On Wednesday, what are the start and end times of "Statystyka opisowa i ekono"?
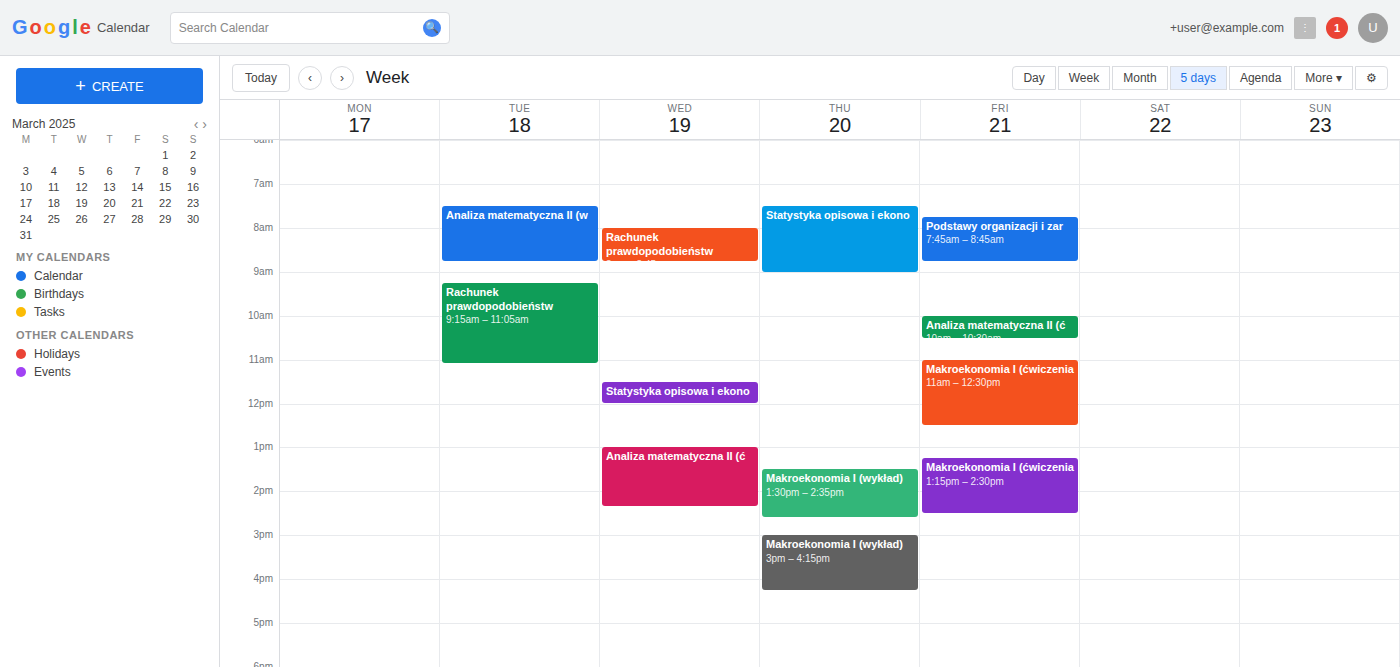
11:30 AM to 12:00 PM